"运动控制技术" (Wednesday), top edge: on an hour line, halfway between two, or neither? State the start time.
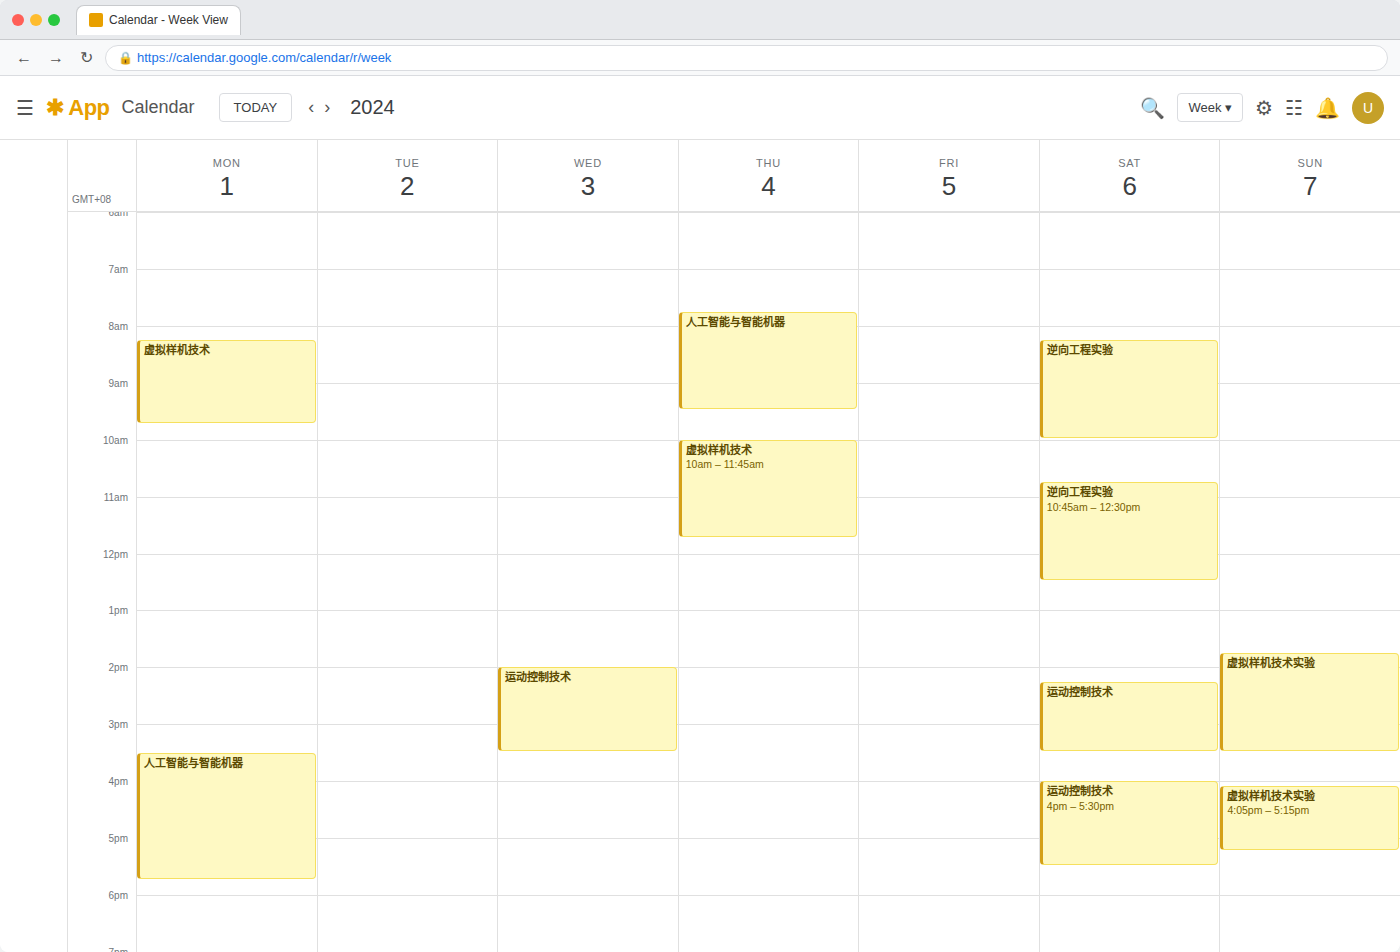
2:00 PM -- exactly on the 2 PM line.